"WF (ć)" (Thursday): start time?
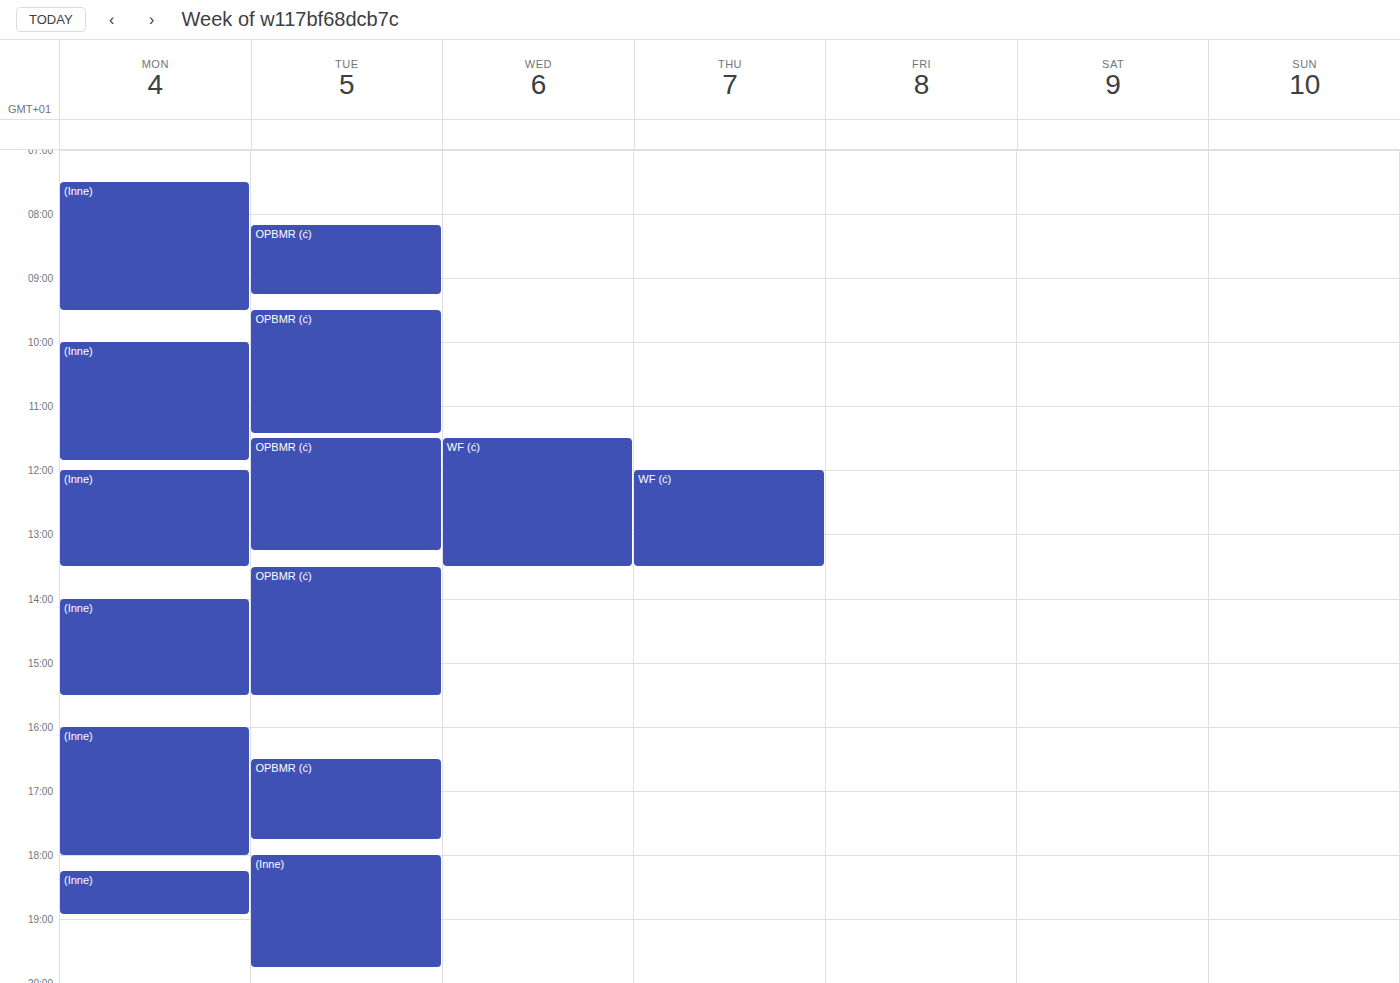
12:00 PM